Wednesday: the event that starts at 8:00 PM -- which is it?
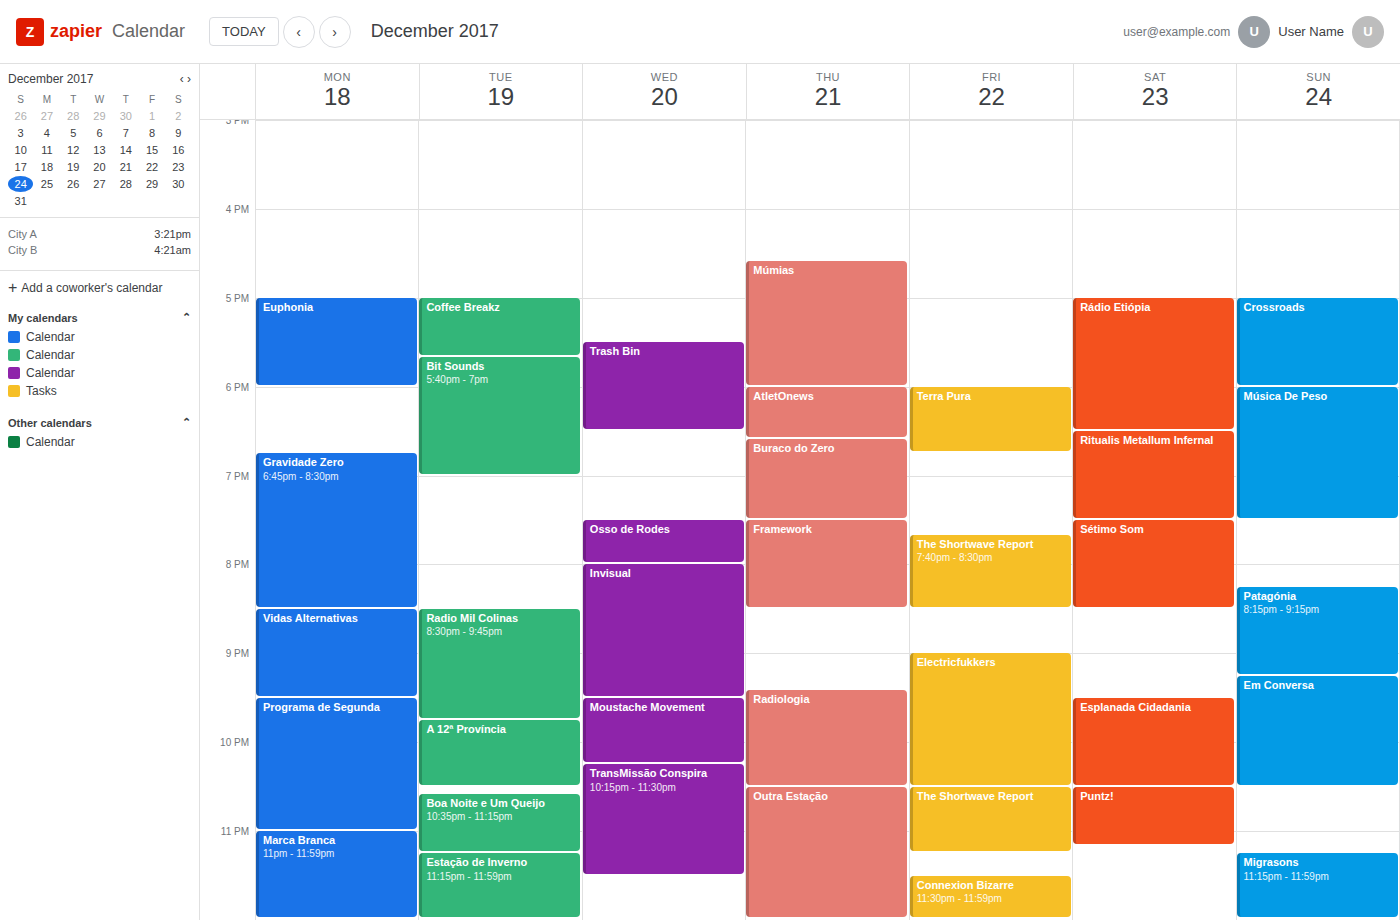
"Invisual"